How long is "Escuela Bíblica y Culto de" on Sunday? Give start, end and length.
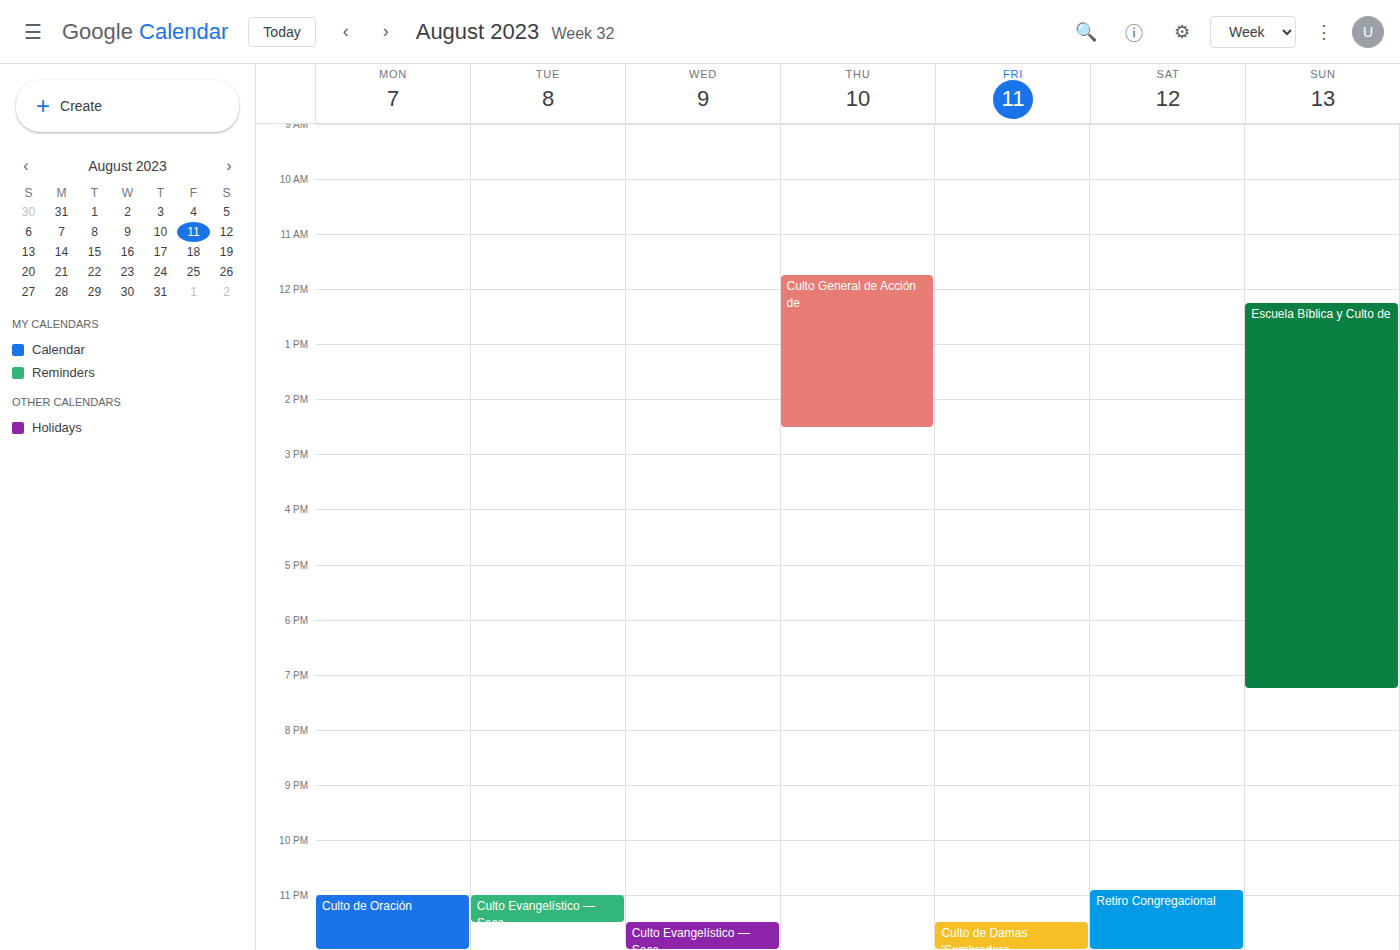
12:15 to 19:15, 7 hours